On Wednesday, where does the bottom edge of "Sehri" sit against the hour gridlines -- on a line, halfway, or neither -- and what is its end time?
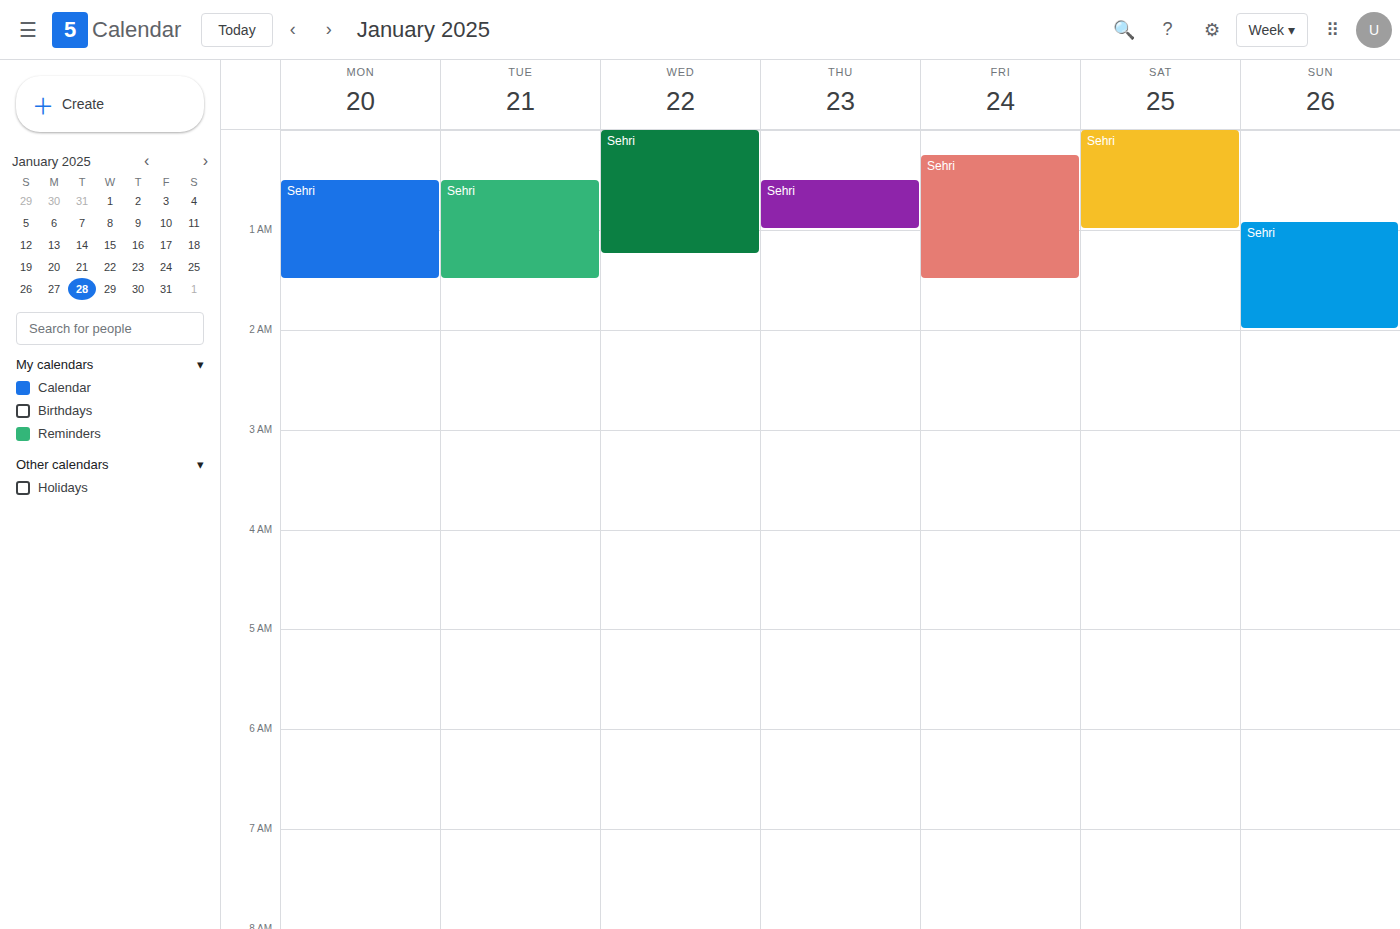
1:15 AM -- neither: a quarter of the way from the 1 AM line to the 2 AM line.